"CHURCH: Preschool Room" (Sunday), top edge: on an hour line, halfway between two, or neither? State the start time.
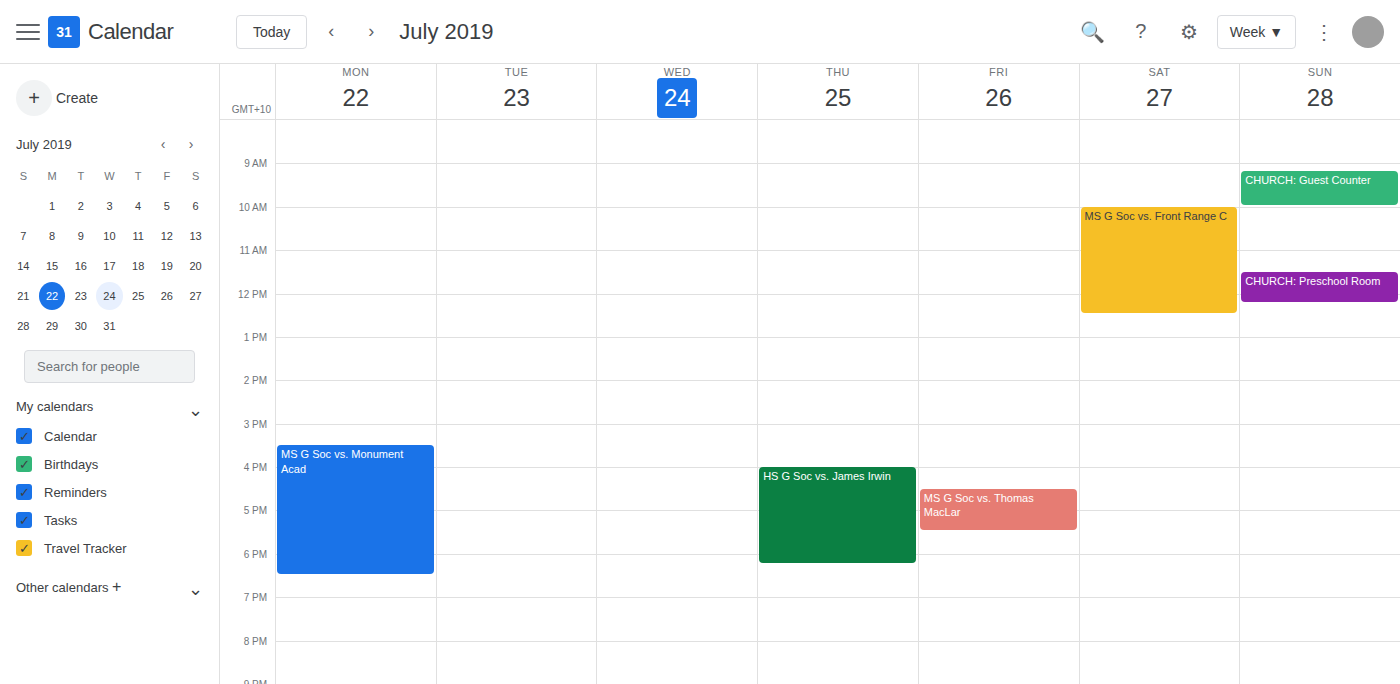
11:30 AM -- halfway between the 11 AM and 12 PM lines.